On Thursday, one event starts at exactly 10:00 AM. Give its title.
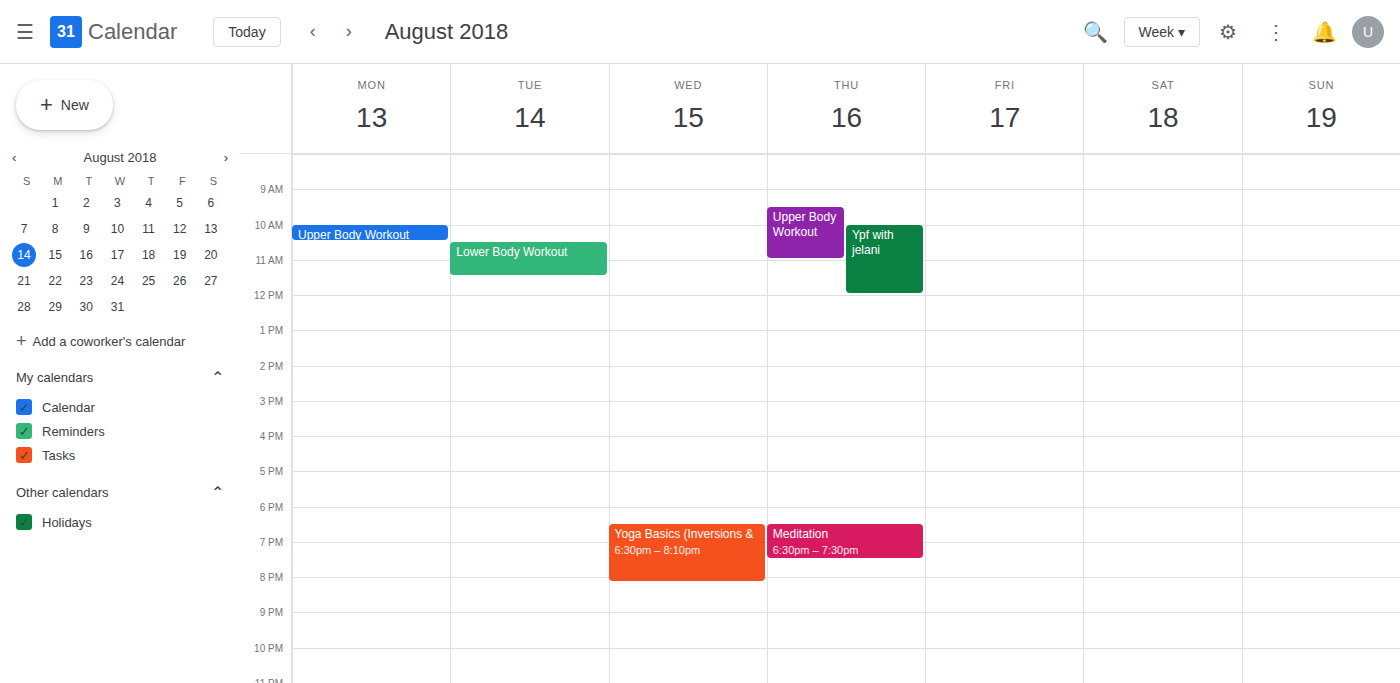
"Ypf with jelani"